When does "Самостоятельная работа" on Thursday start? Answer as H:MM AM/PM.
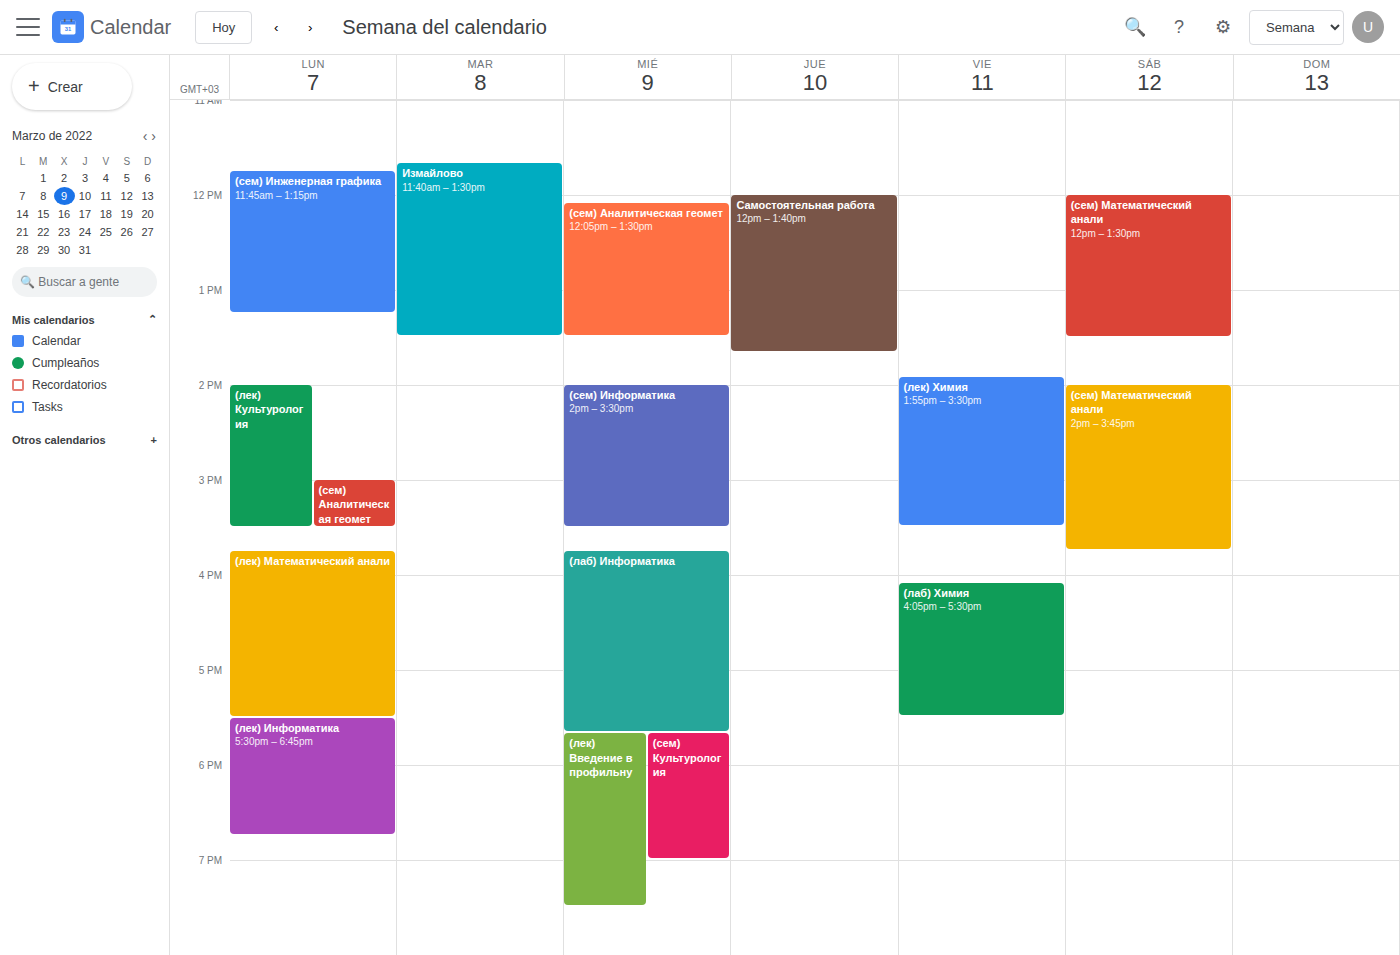
12:00 PM